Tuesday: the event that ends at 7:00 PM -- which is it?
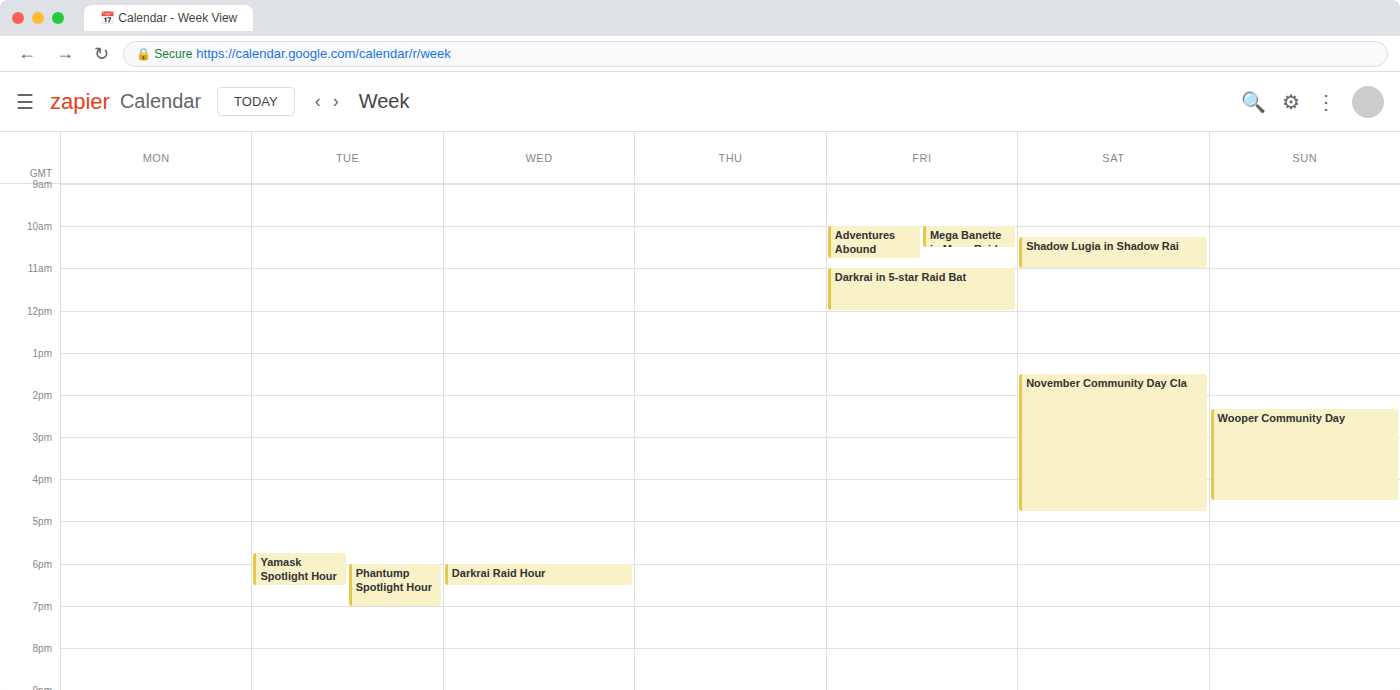
"Phantump Spotlight Hour"